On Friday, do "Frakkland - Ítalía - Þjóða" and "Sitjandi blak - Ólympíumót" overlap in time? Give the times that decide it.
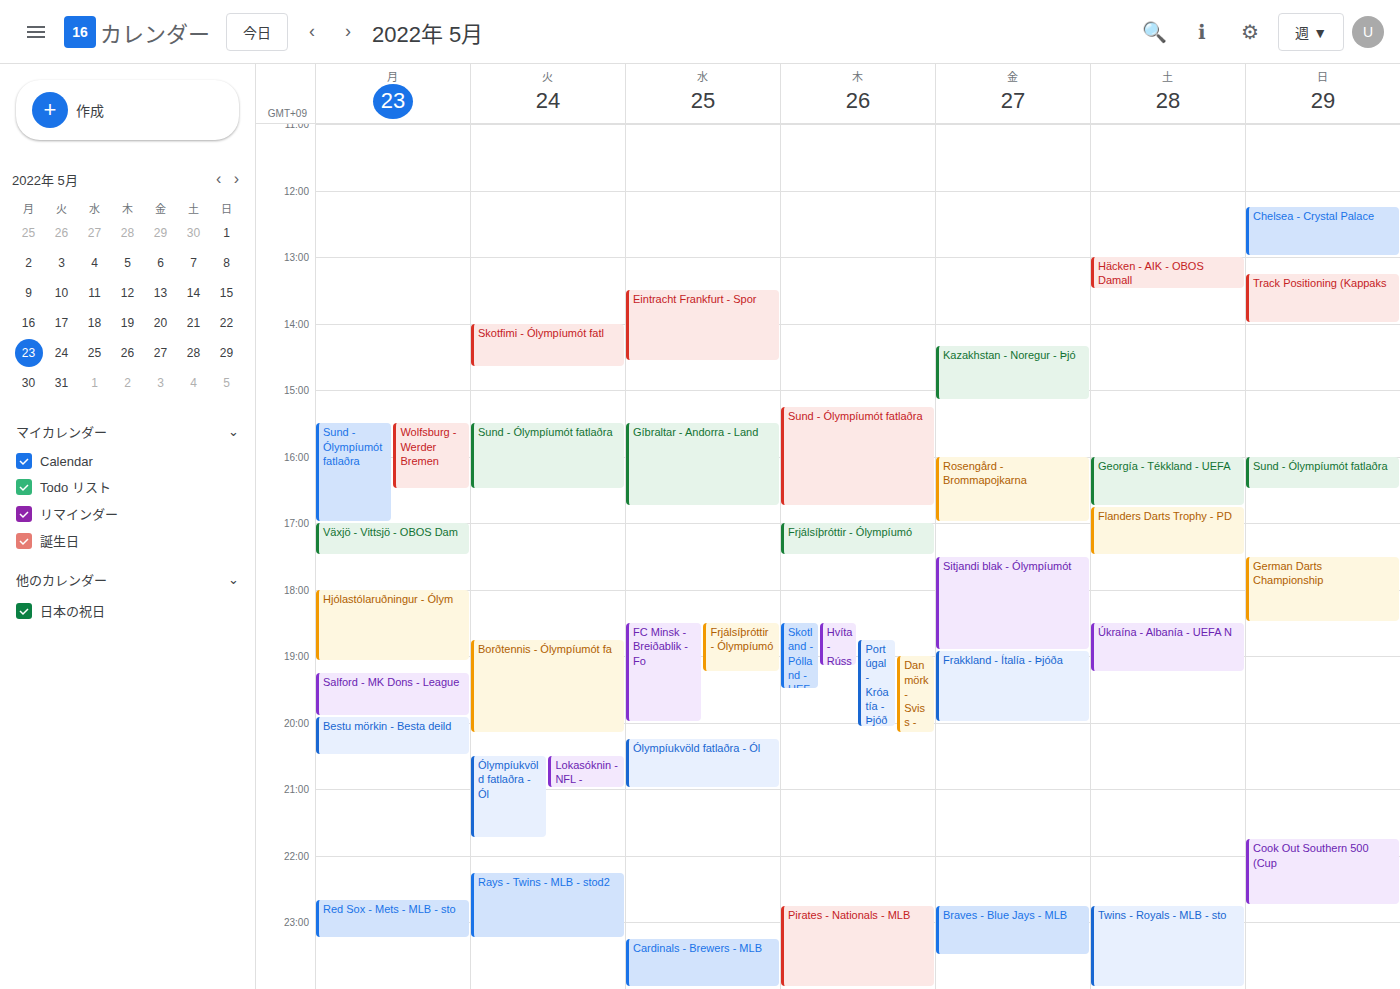
"Sitjandi blak - Ólympíumót" ends at 6:55 PM, exactly when "Frakkland - Ítalía - Þjóða" starts -- they touch but do not overlap.